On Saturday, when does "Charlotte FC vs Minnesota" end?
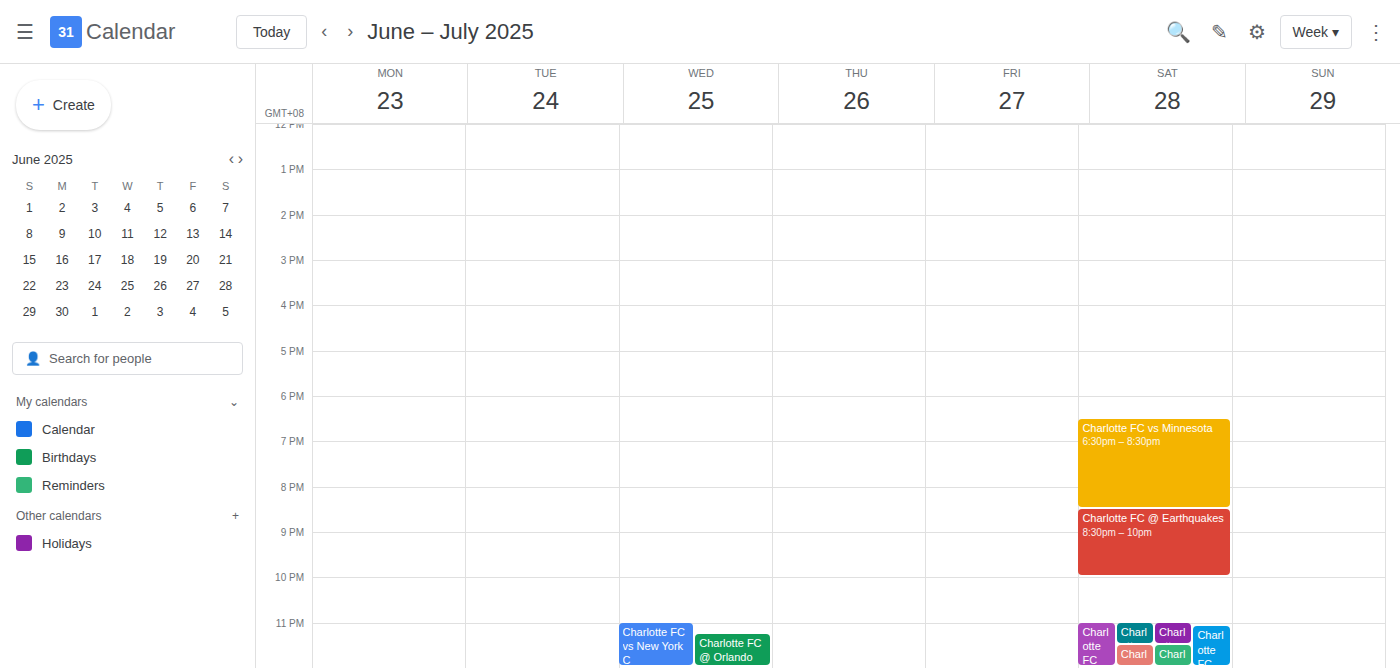
20:30